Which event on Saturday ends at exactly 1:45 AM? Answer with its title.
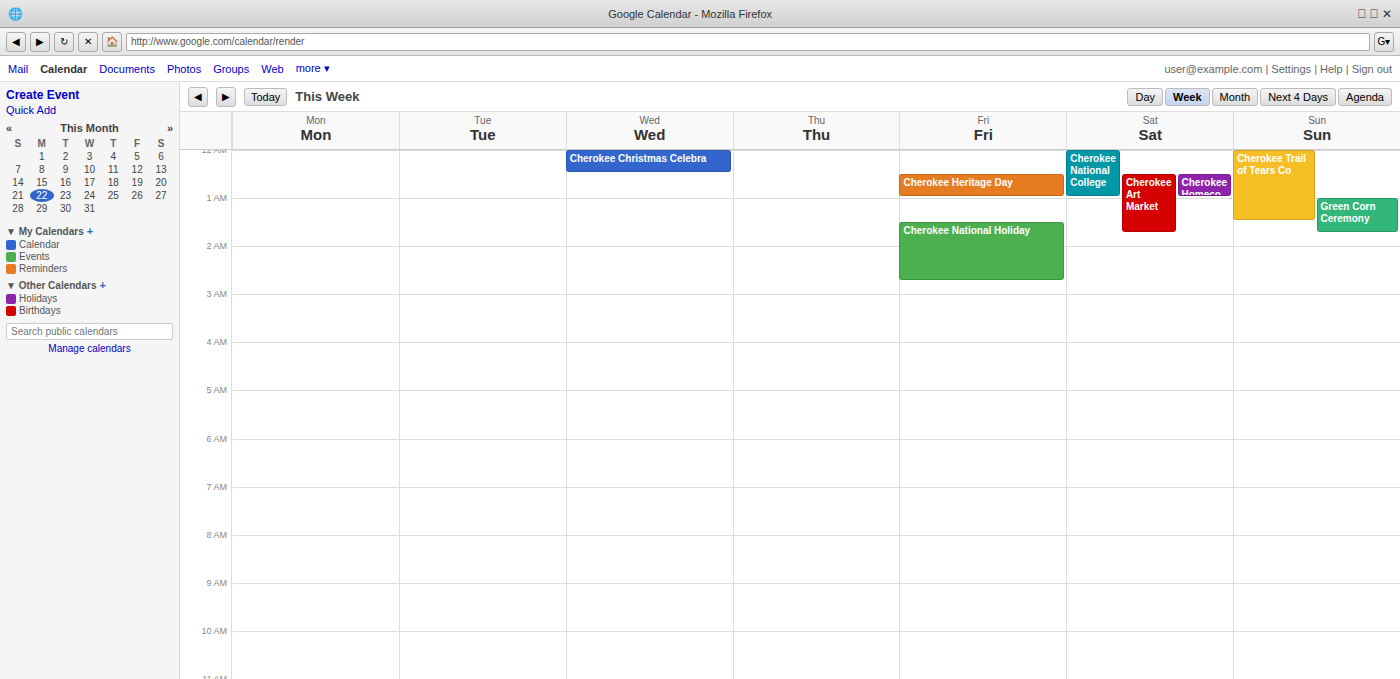
"Cherokee Art Market"